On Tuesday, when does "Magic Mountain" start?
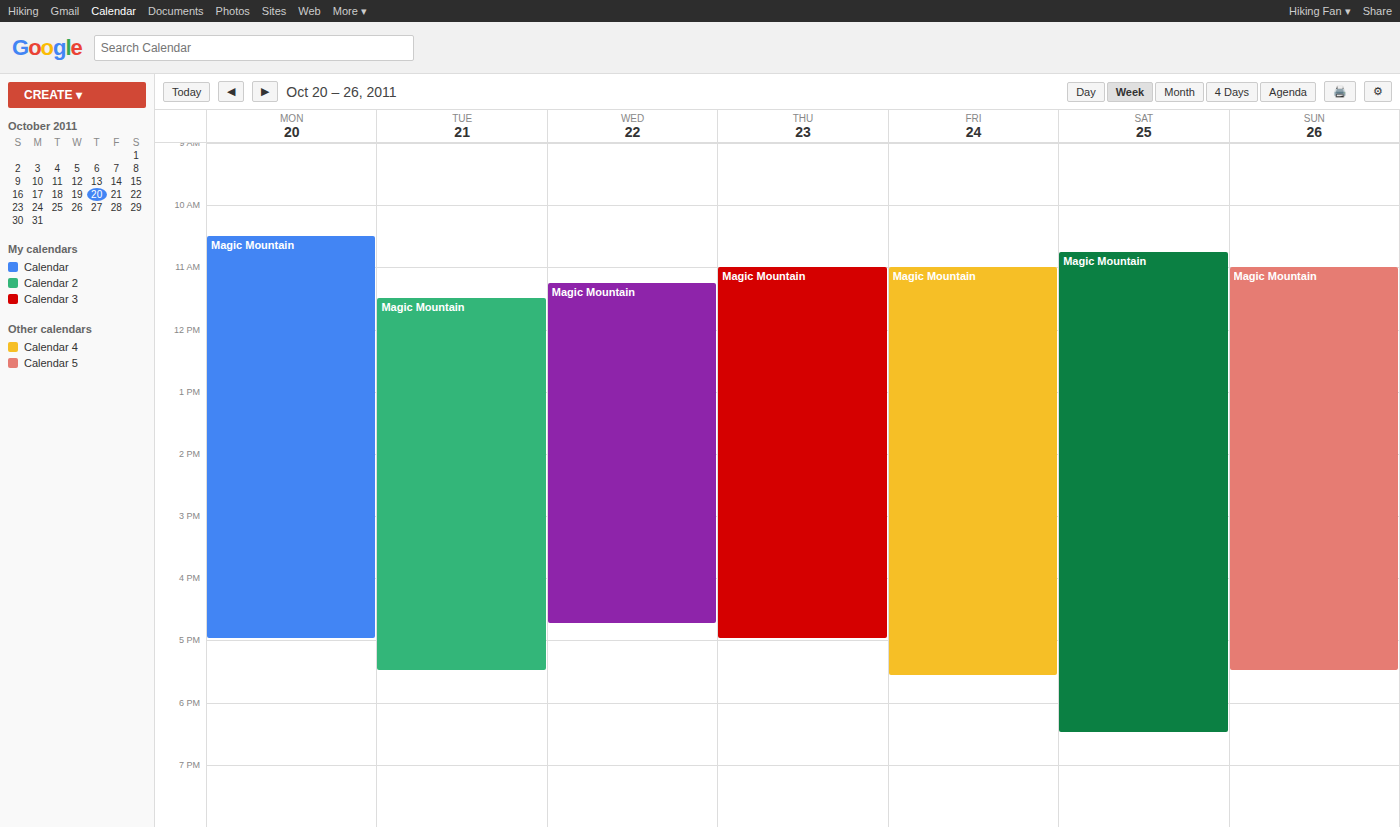
11:30 AM